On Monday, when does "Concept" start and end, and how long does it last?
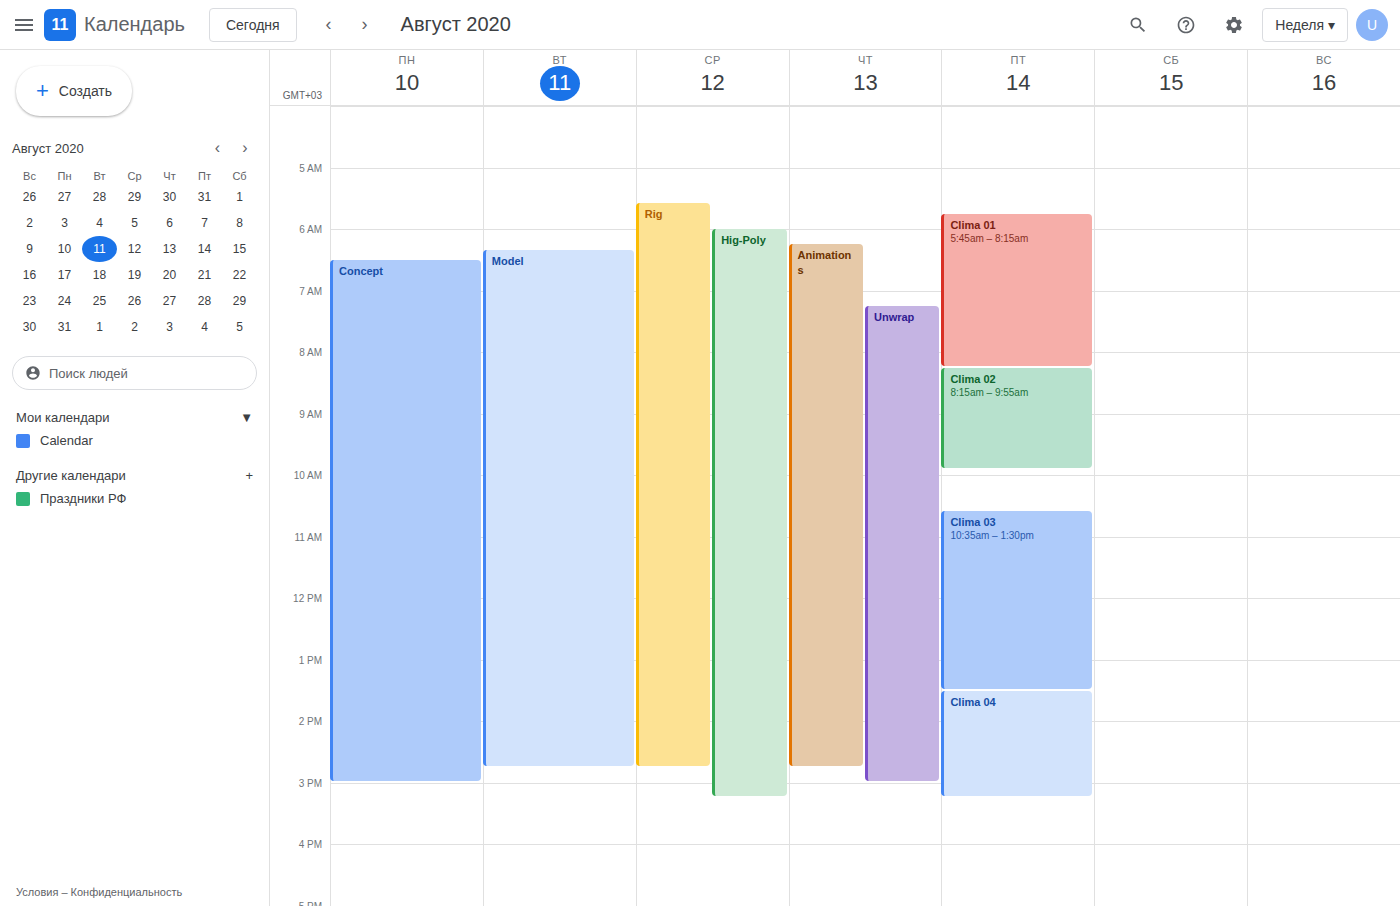
6:30 AM to 3:00 PM, 8 hours 30 minutes